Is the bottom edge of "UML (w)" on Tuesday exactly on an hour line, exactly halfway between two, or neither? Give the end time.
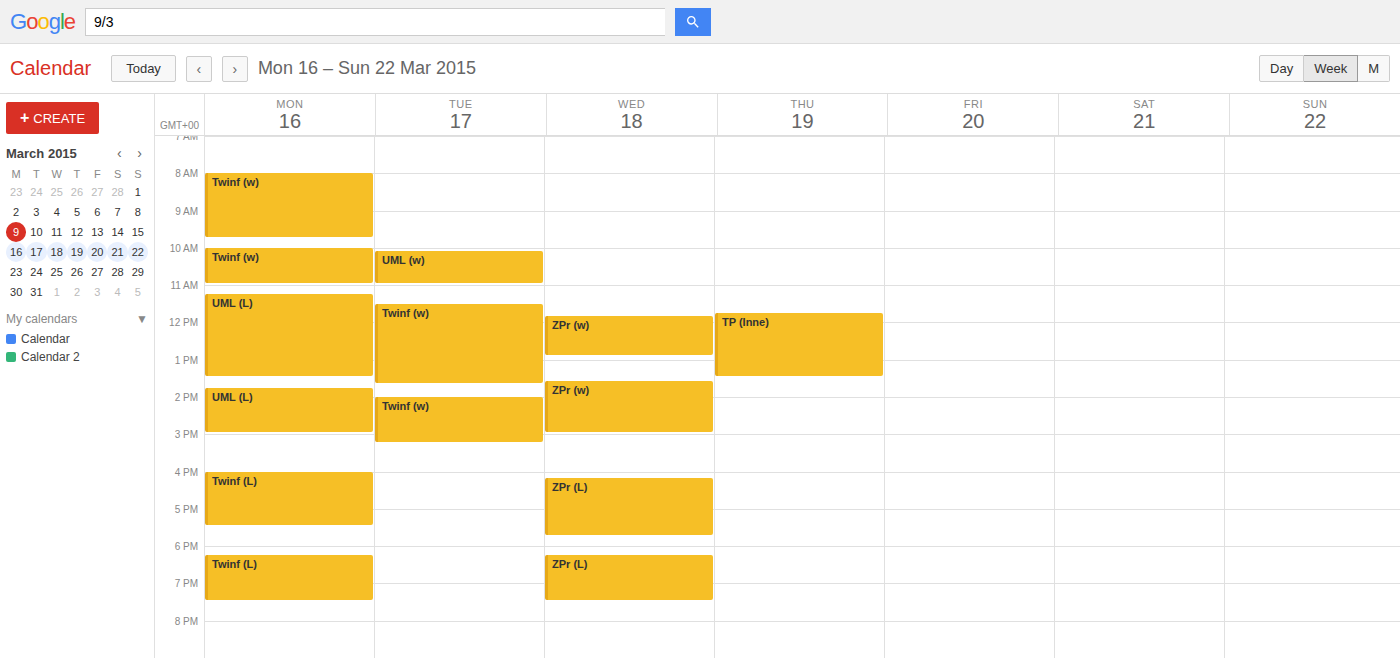
11:00 AM -- exactly on the 11 AM line.